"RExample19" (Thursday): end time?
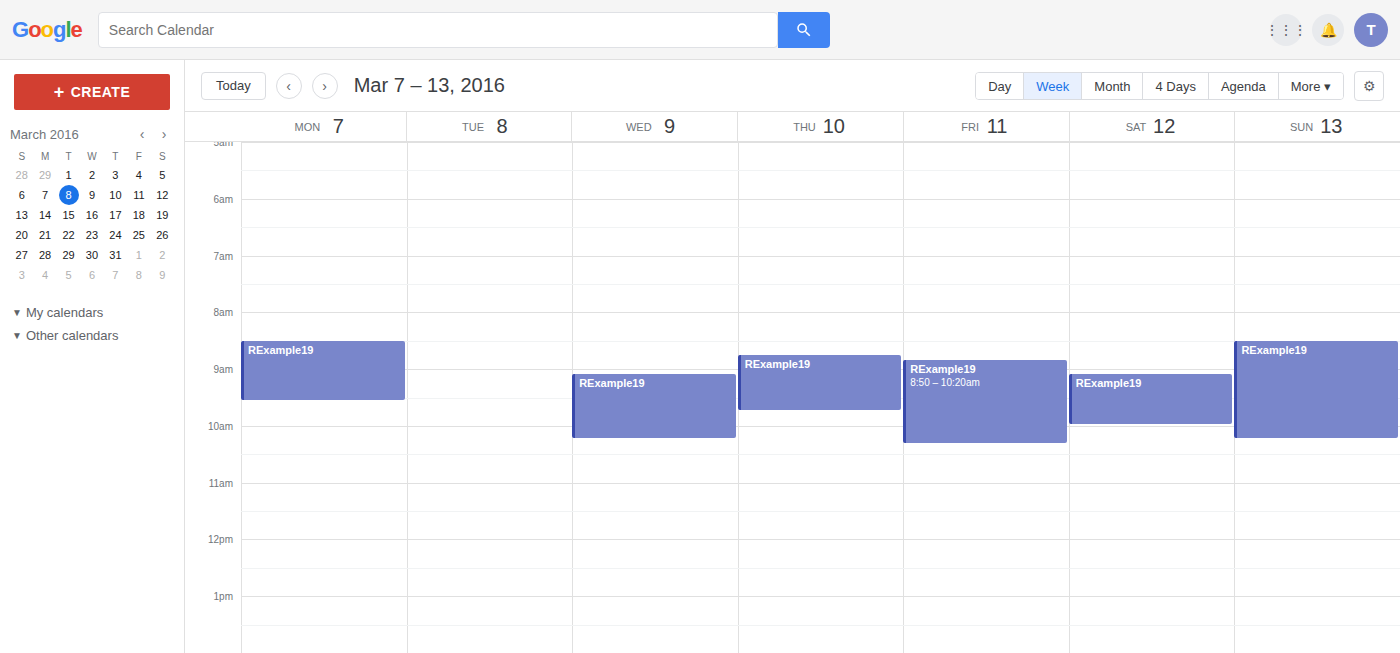
9:45 AM